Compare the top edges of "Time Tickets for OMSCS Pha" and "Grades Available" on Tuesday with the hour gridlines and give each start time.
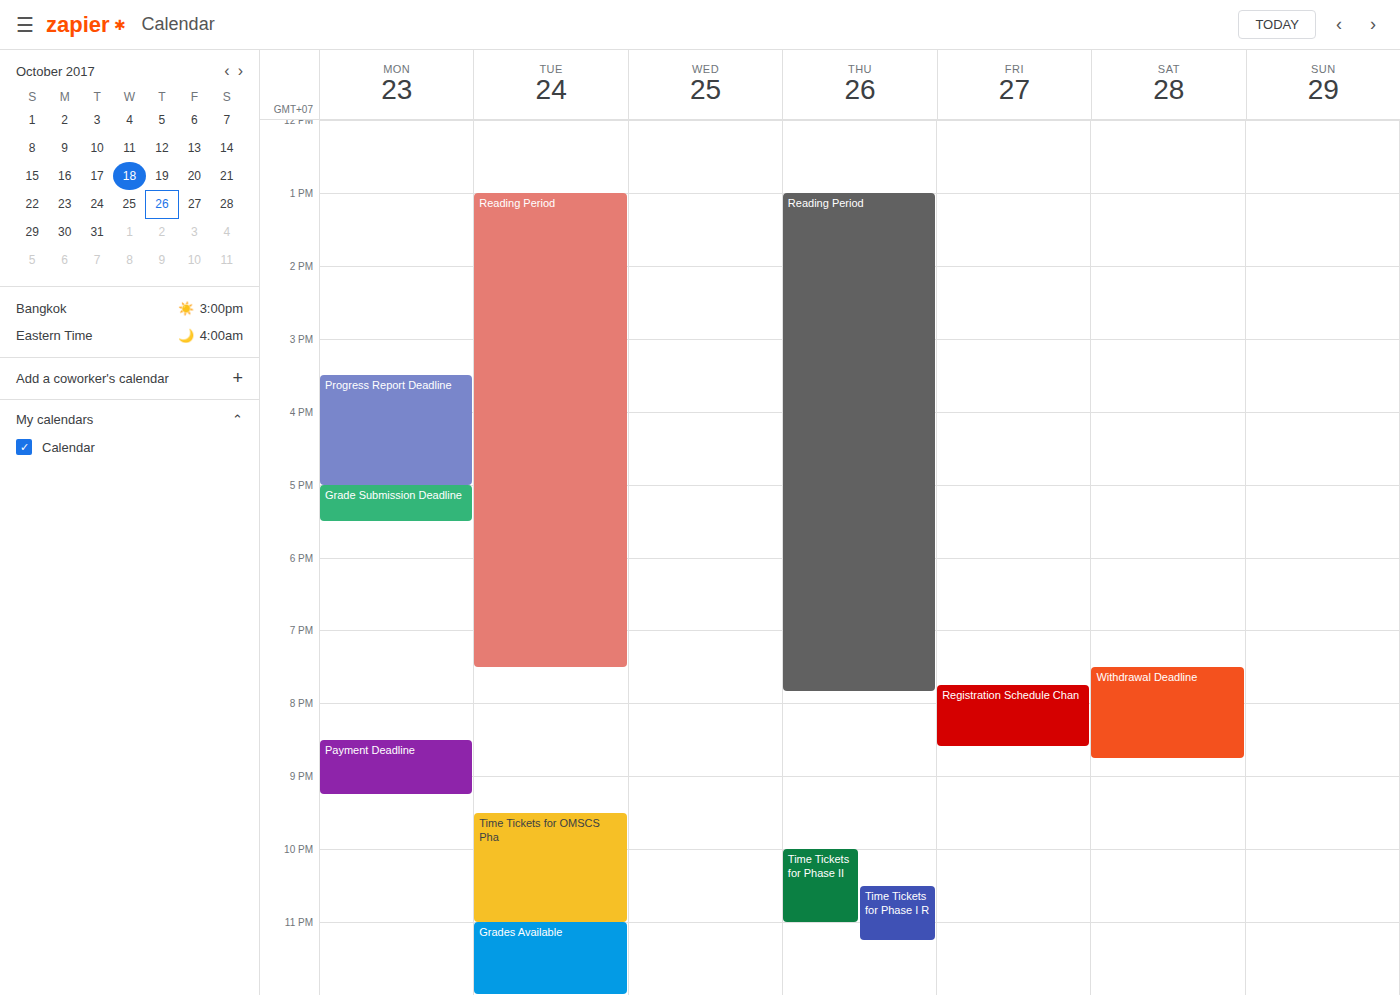
"Time Tickets for OMSCS Pha": 9:30 PM, halfway between the 9 PM and 10 PM lines. "Grades Available": 11:00 PM, exactly on the 11 PM line.